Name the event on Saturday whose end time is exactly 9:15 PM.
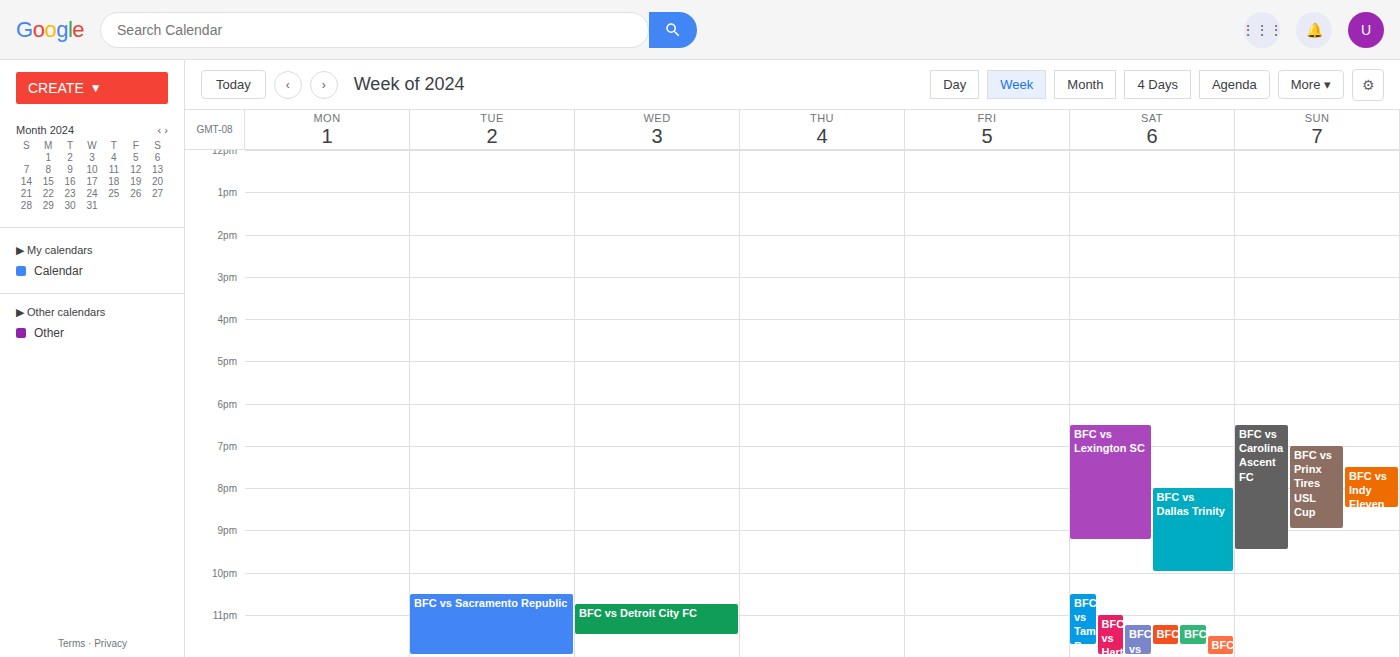
"BFC vs Lexington SC"